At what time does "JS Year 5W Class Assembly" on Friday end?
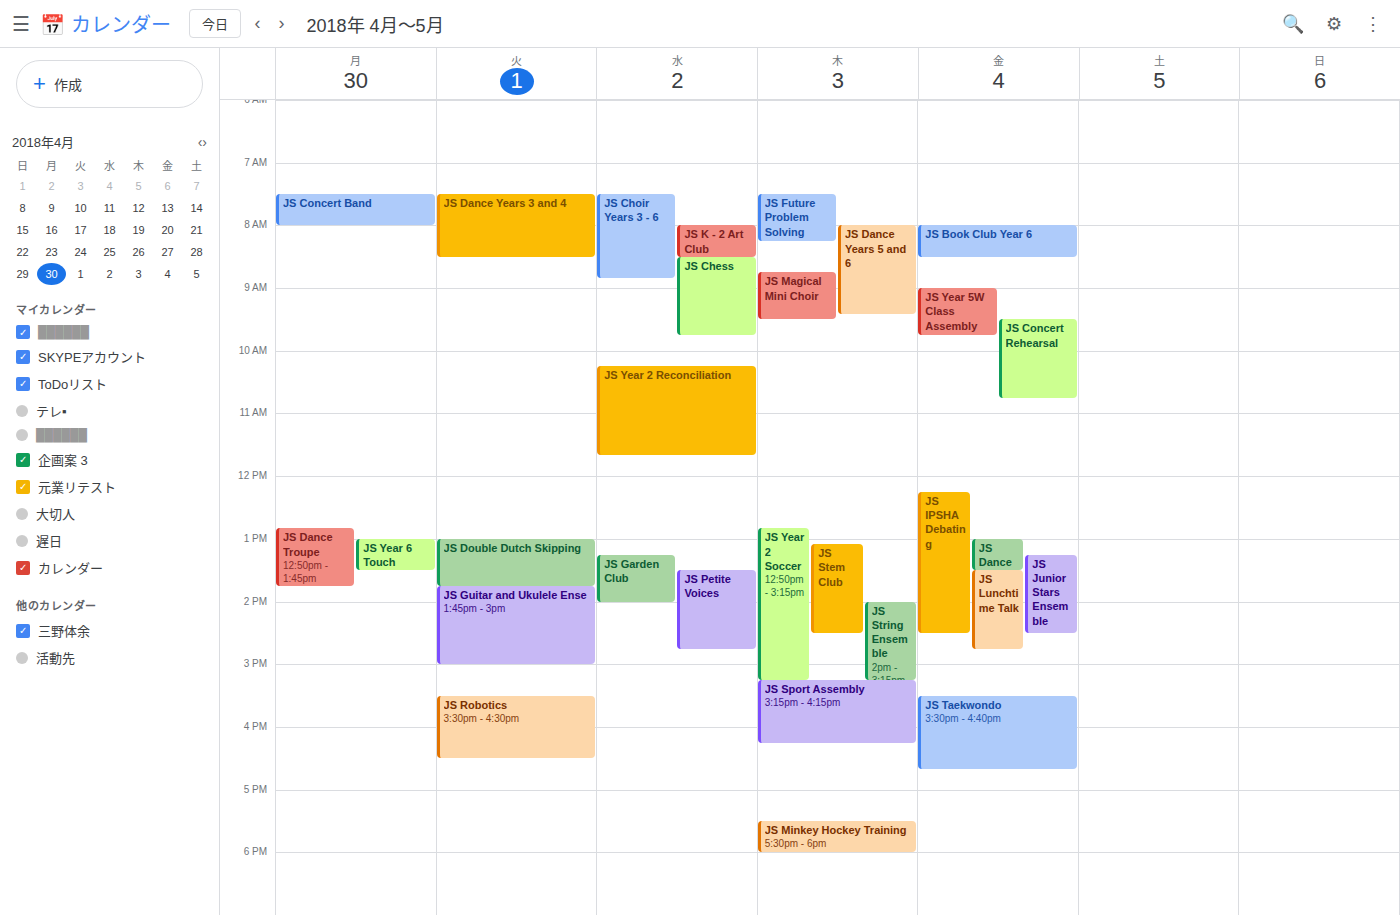
9:45 AM